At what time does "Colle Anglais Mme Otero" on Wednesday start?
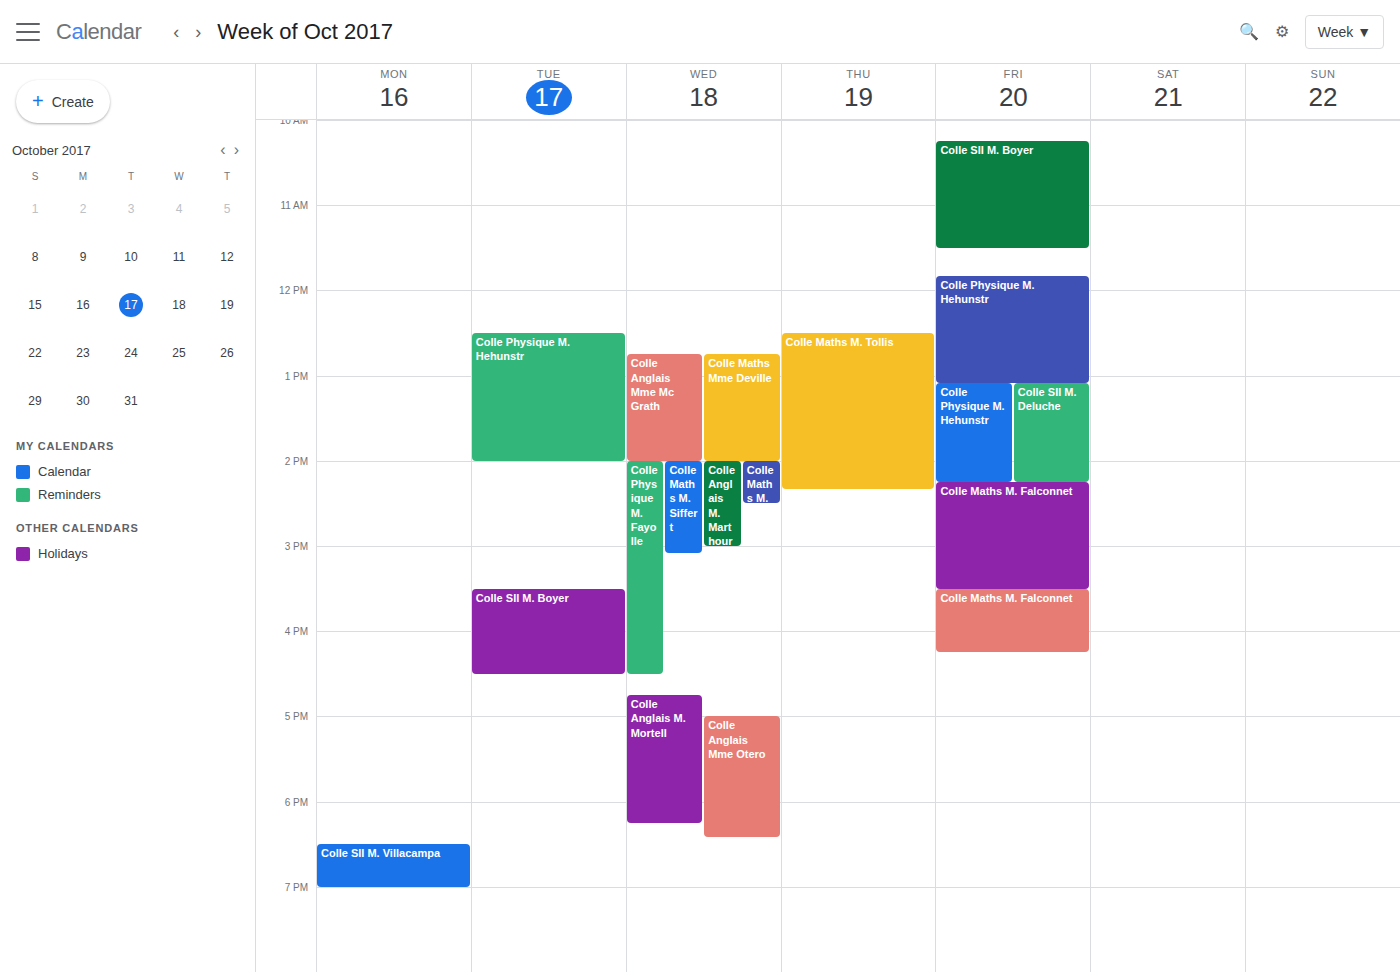
5:00 PM